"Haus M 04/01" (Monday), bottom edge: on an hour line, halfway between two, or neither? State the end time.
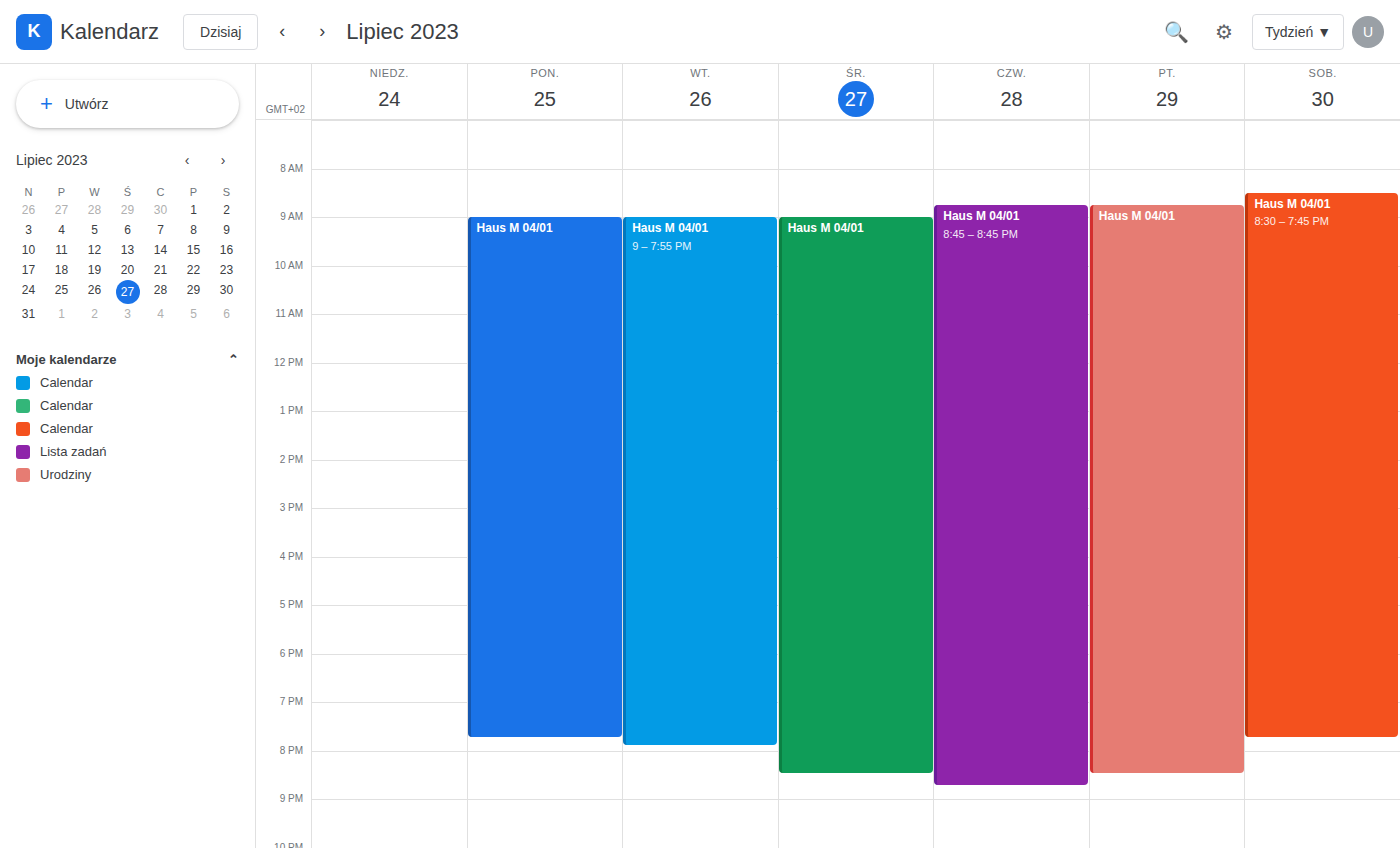
7:45 PM -- neither: three quarters of the way from the 7 PM line to the 8 PM line.